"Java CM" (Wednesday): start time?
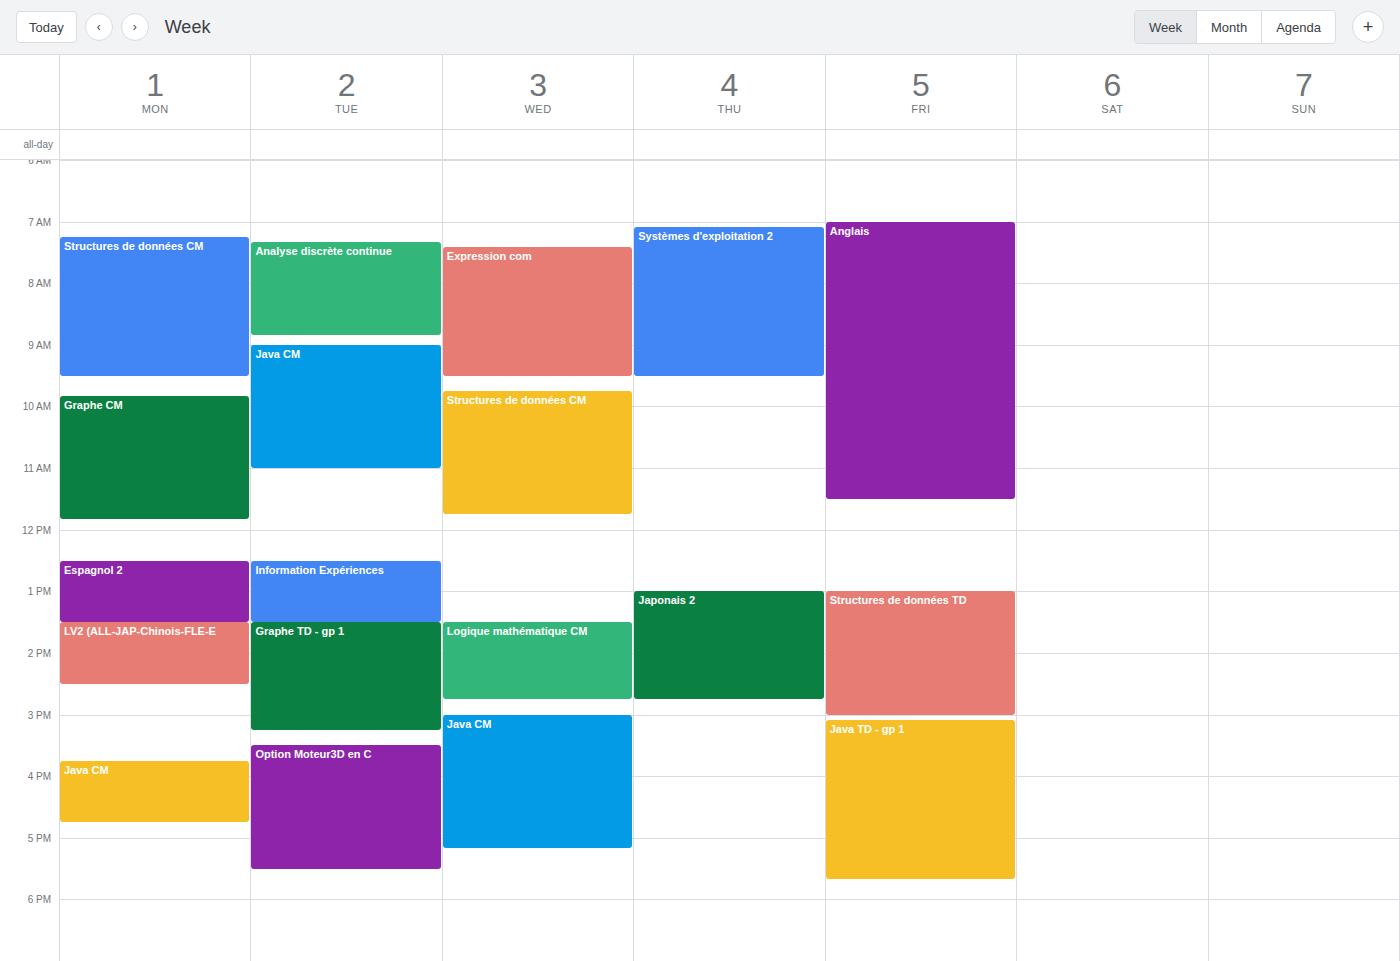
3:00 PM